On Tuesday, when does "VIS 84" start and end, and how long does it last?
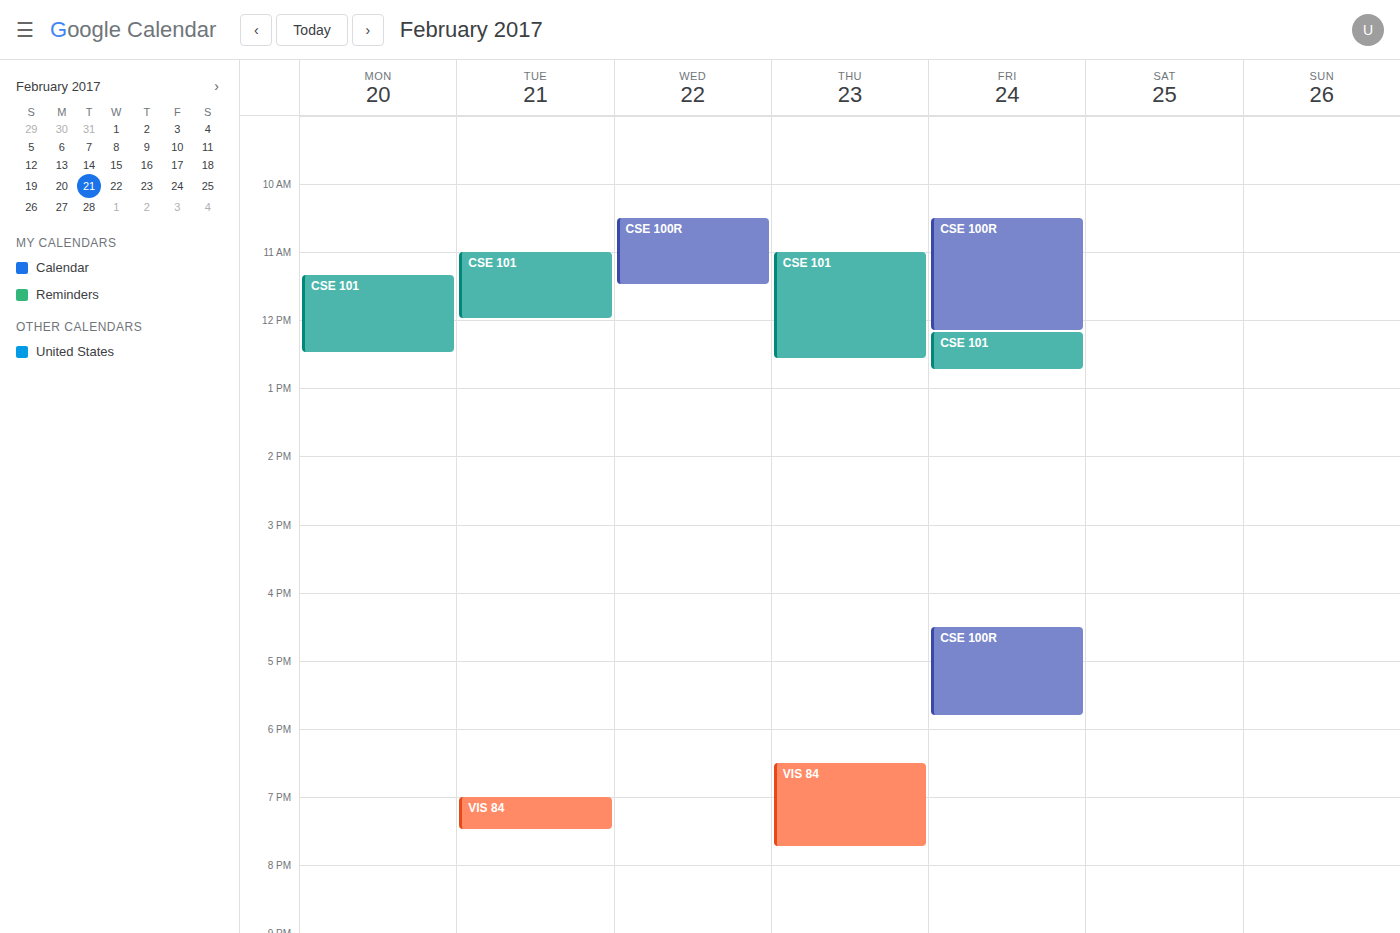
7:00 PM to 7:30 PM, 30 minutes